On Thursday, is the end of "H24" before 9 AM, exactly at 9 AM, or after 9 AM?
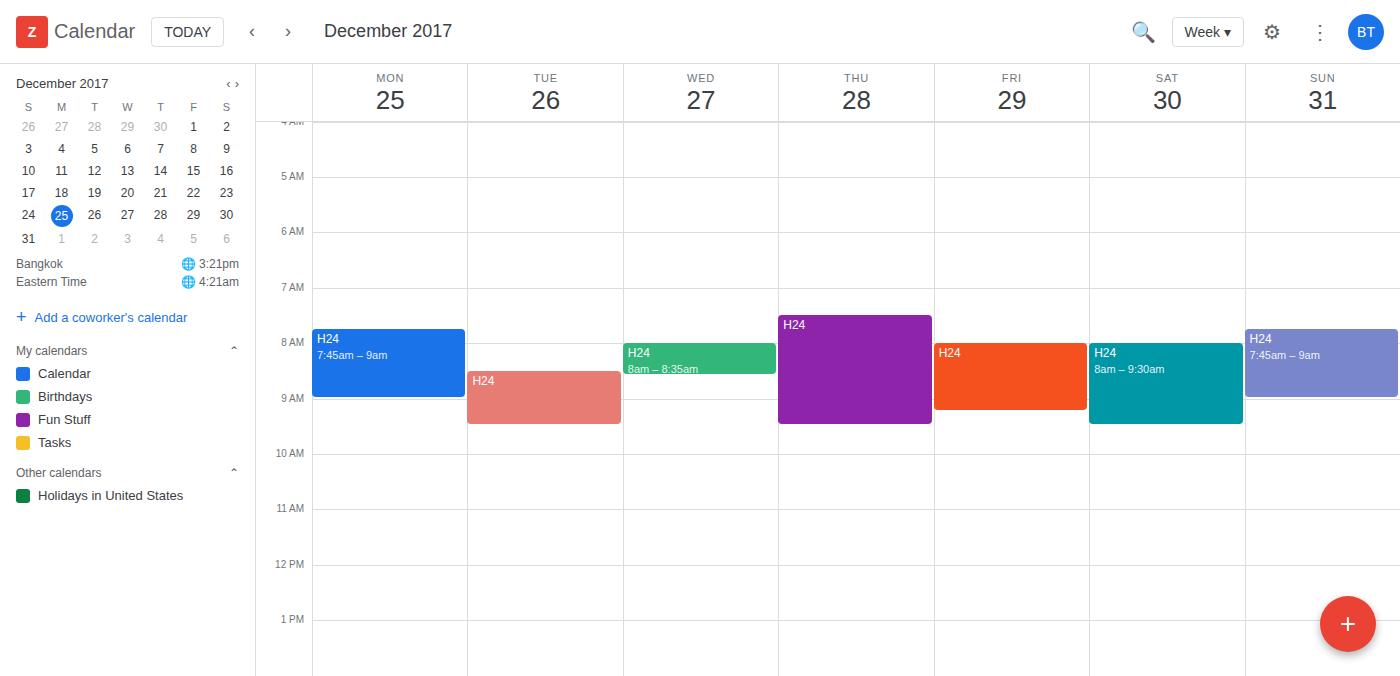
9:30 AM -- after 9 AM, 30 minutes below the 9 AM line.